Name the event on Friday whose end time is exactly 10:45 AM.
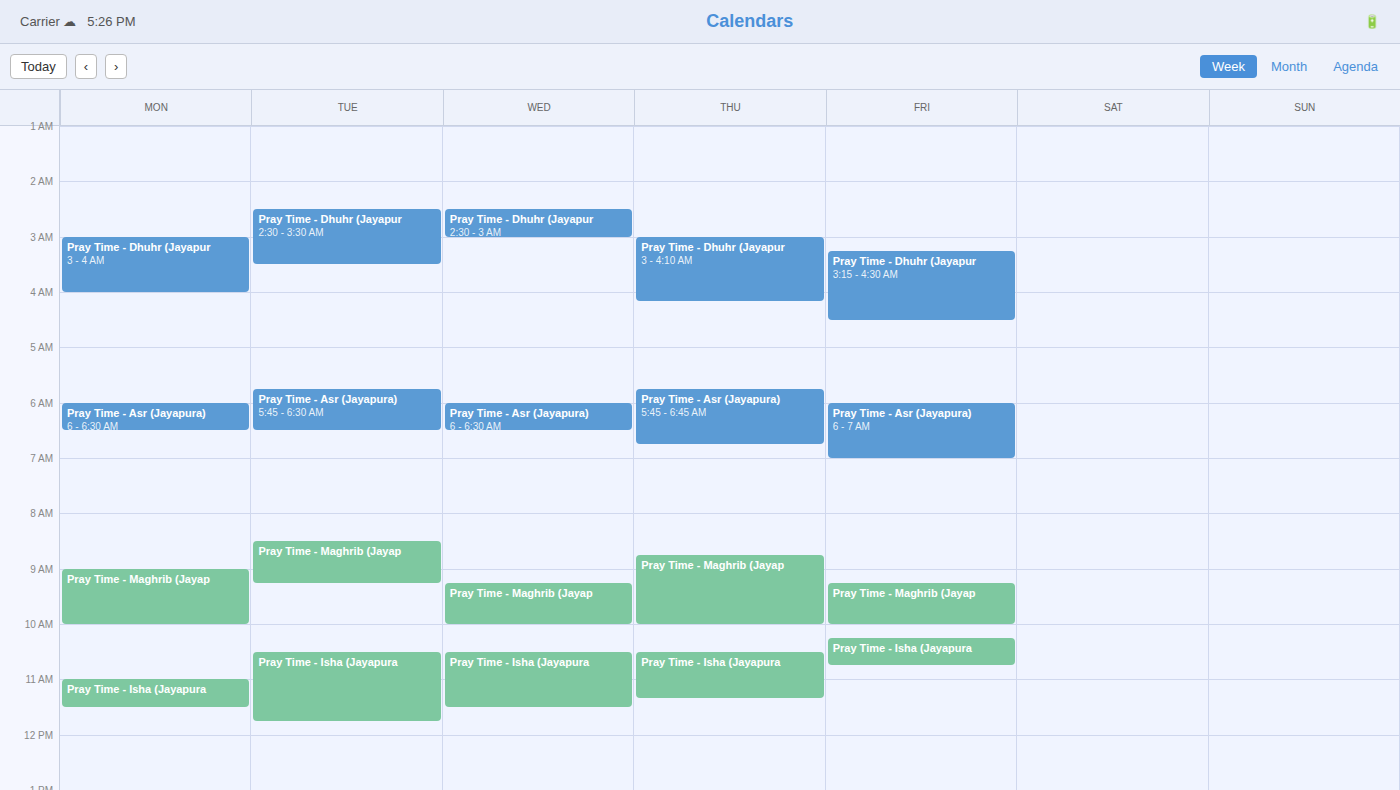
"Pray Time - Isha (Jayapura"